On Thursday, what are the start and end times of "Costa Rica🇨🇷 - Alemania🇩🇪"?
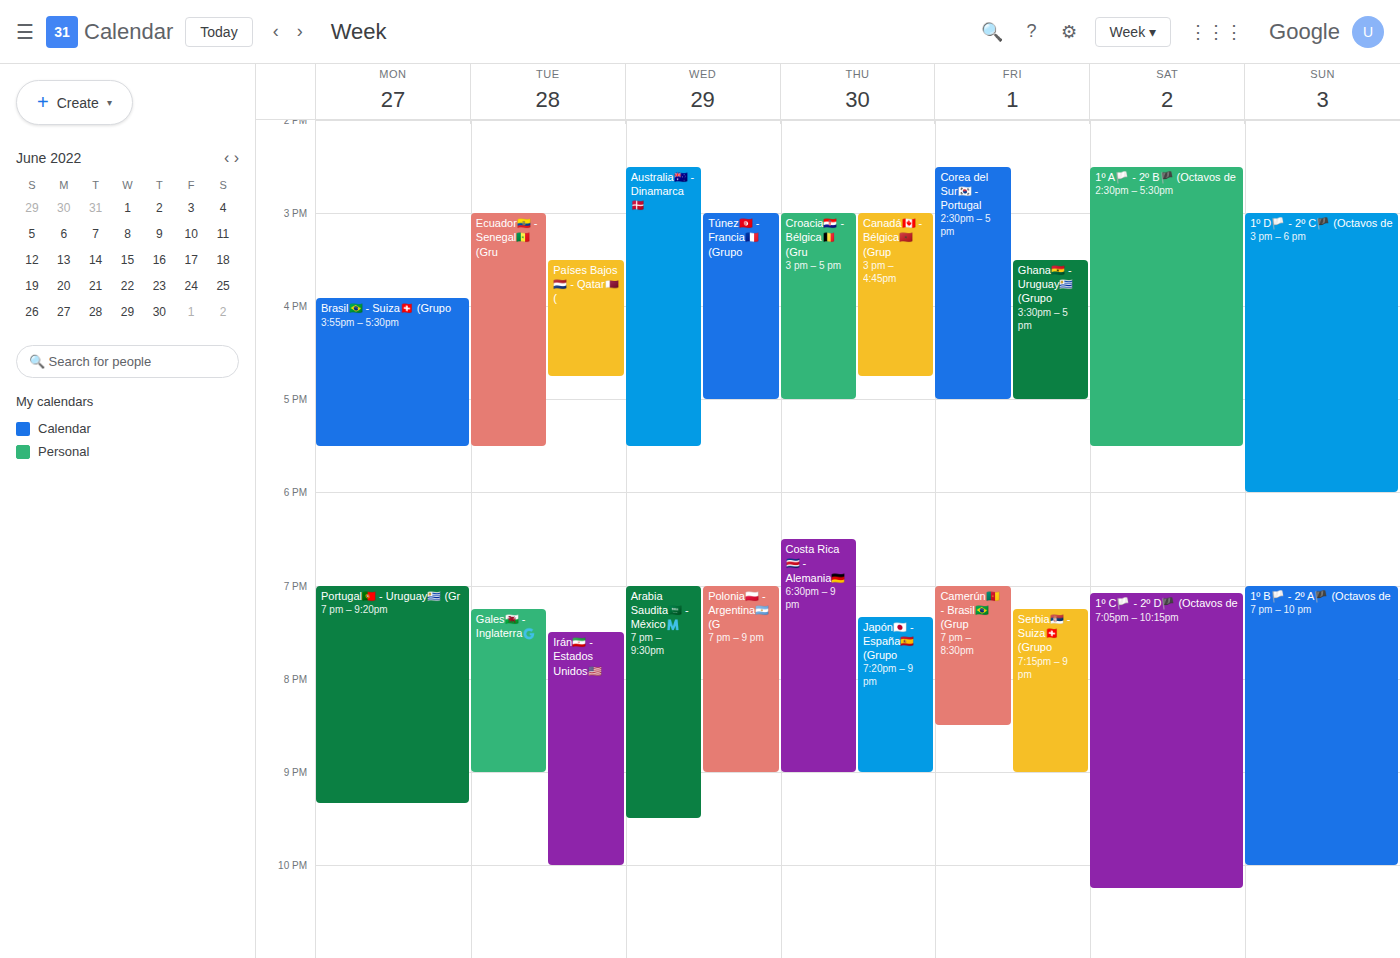
6:30 PM to 9:00 PM